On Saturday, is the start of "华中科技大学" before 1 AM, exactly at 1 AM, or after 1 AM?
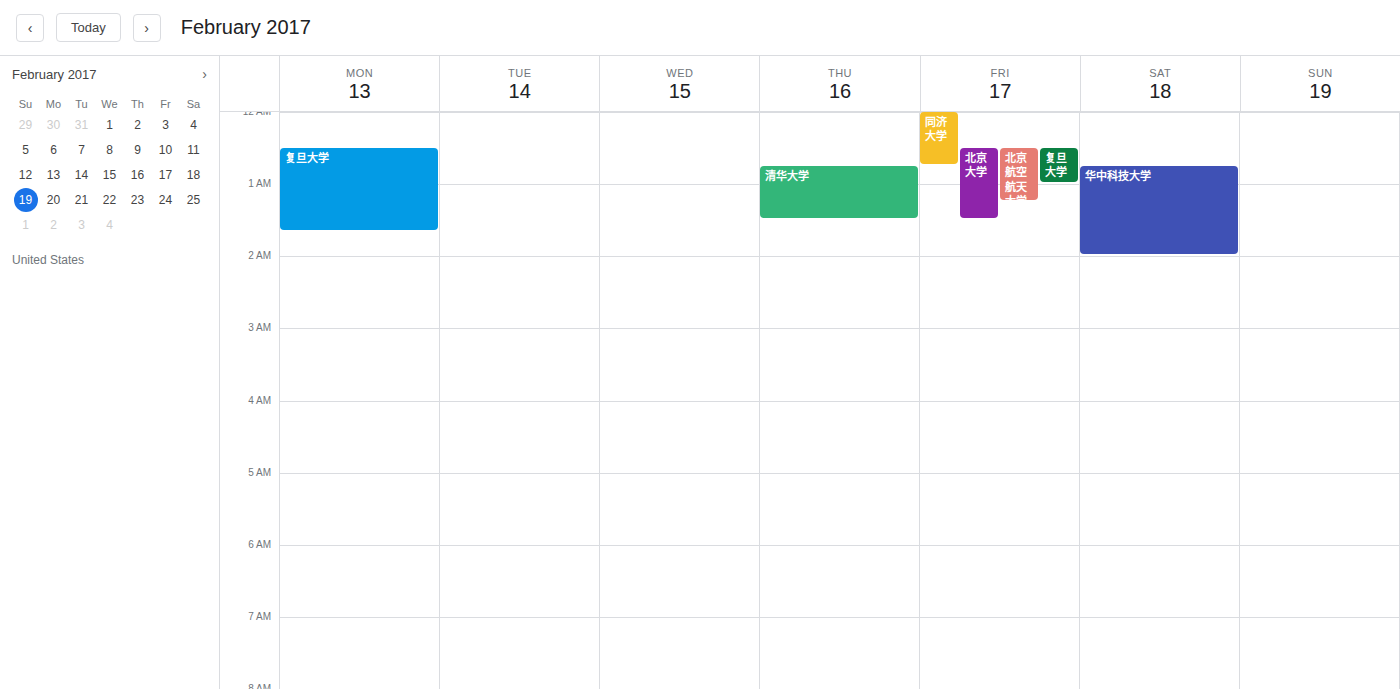
12:45 AM -- before 1 AM, 15 minutes above the 1 AM line.